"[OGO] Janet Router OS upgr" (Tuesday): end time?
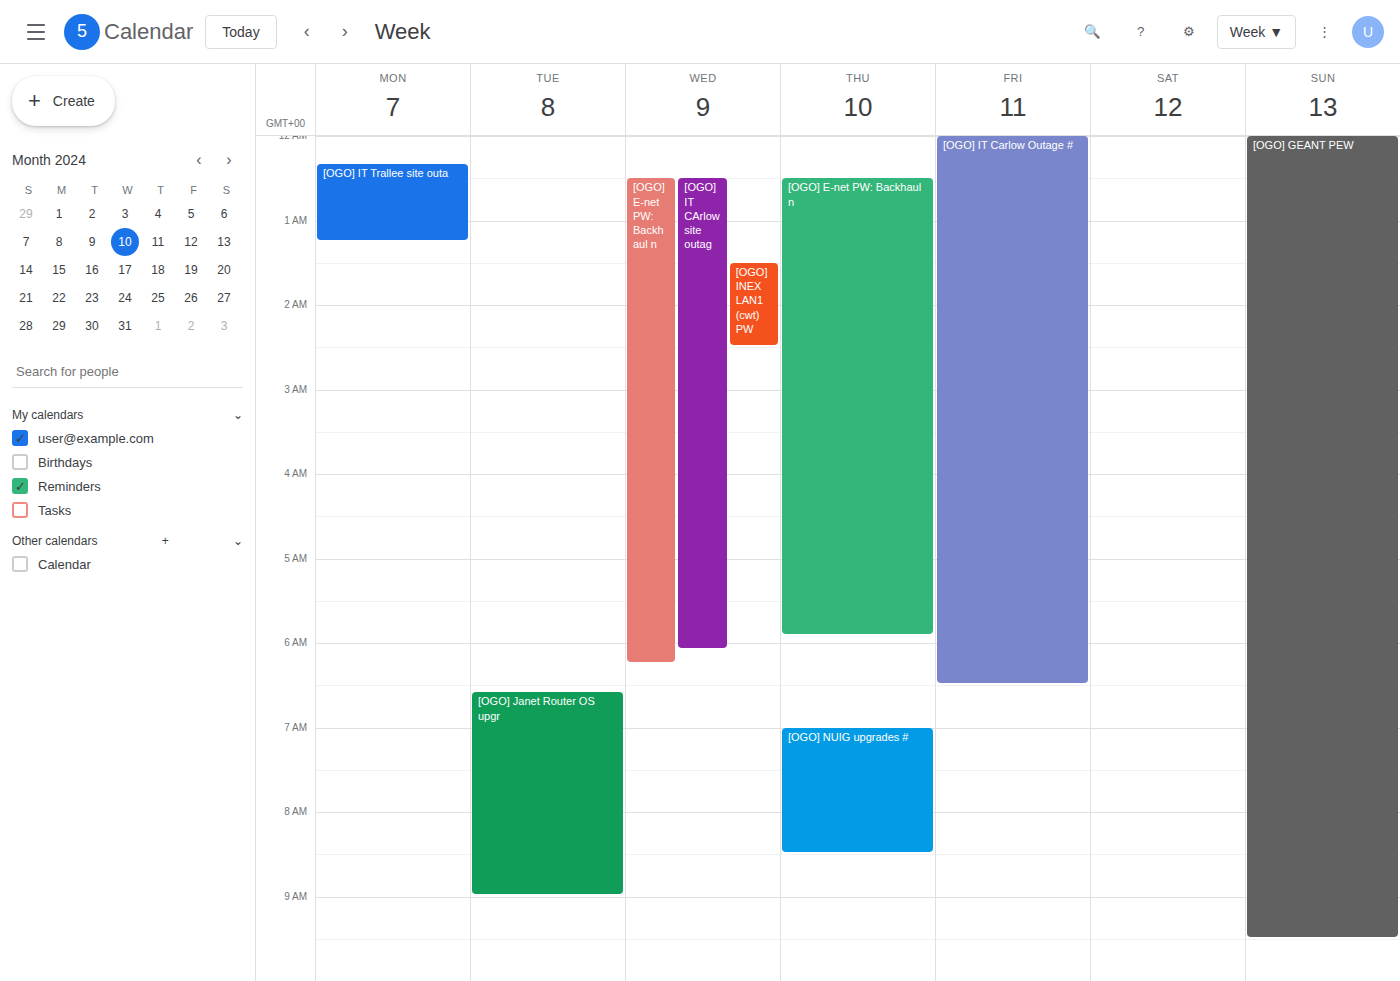
9:00 AM